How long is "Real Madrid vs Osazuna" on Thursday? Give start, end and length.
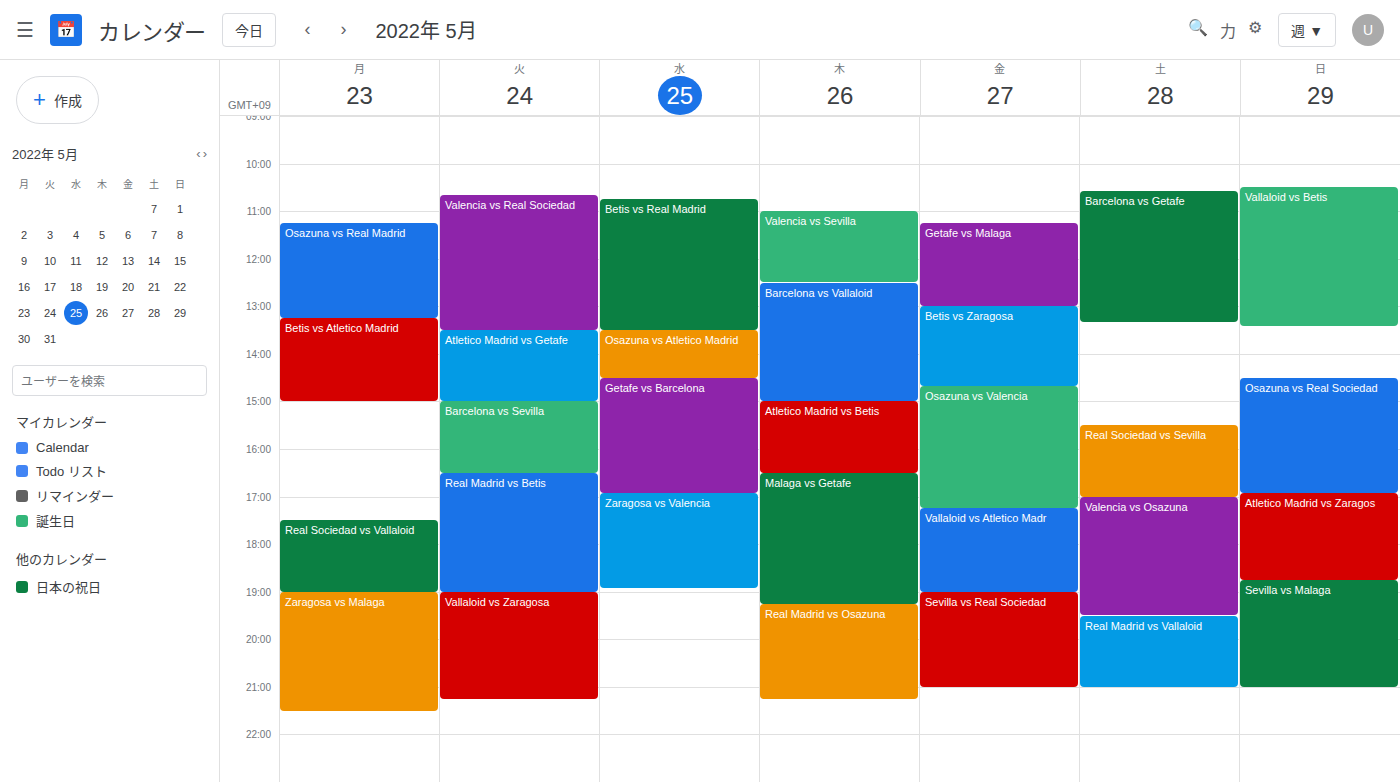
7:15 PM to 9:15 PM, 2 hours